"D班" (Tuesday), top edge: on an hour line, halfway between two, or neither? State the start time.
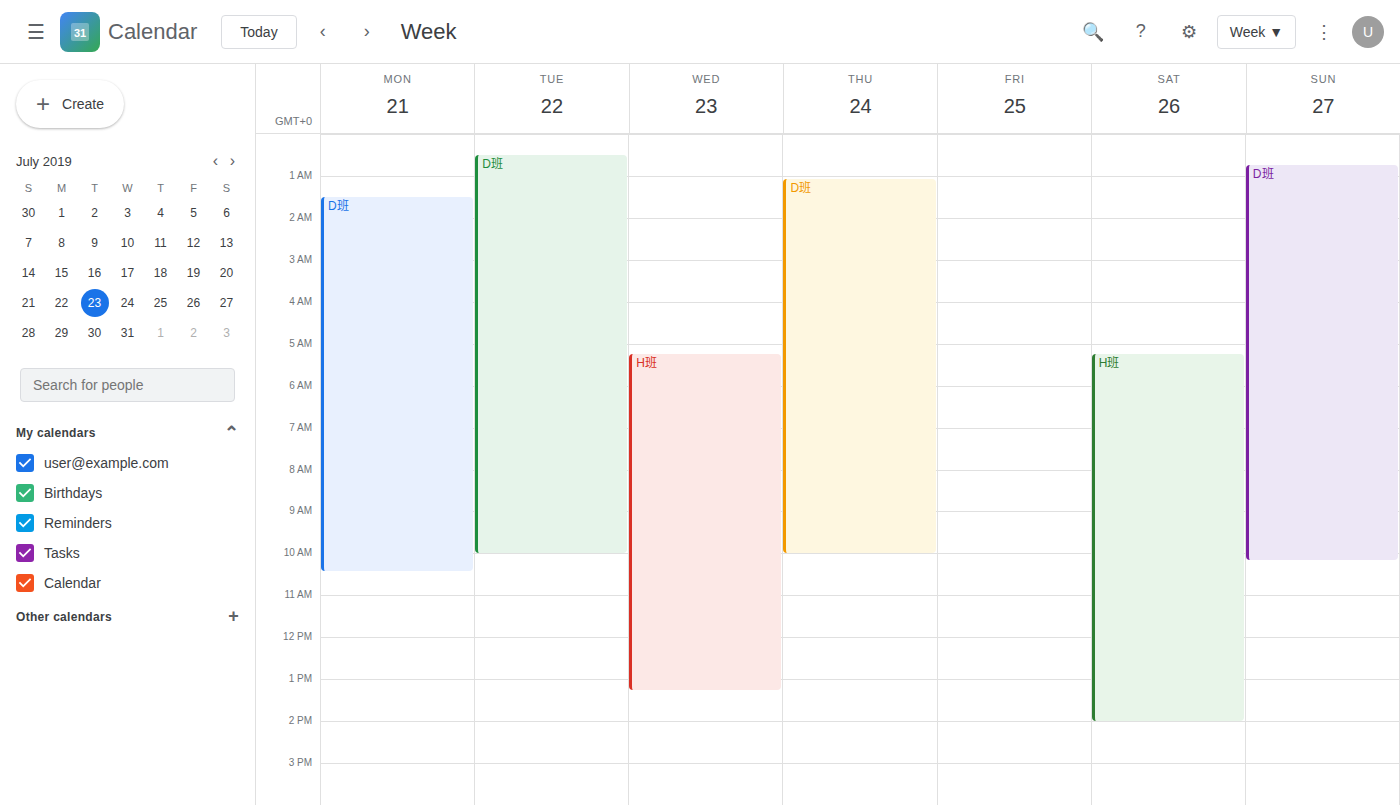
12:30 AM -- halfway between the 12 AM and 1 AM lines.